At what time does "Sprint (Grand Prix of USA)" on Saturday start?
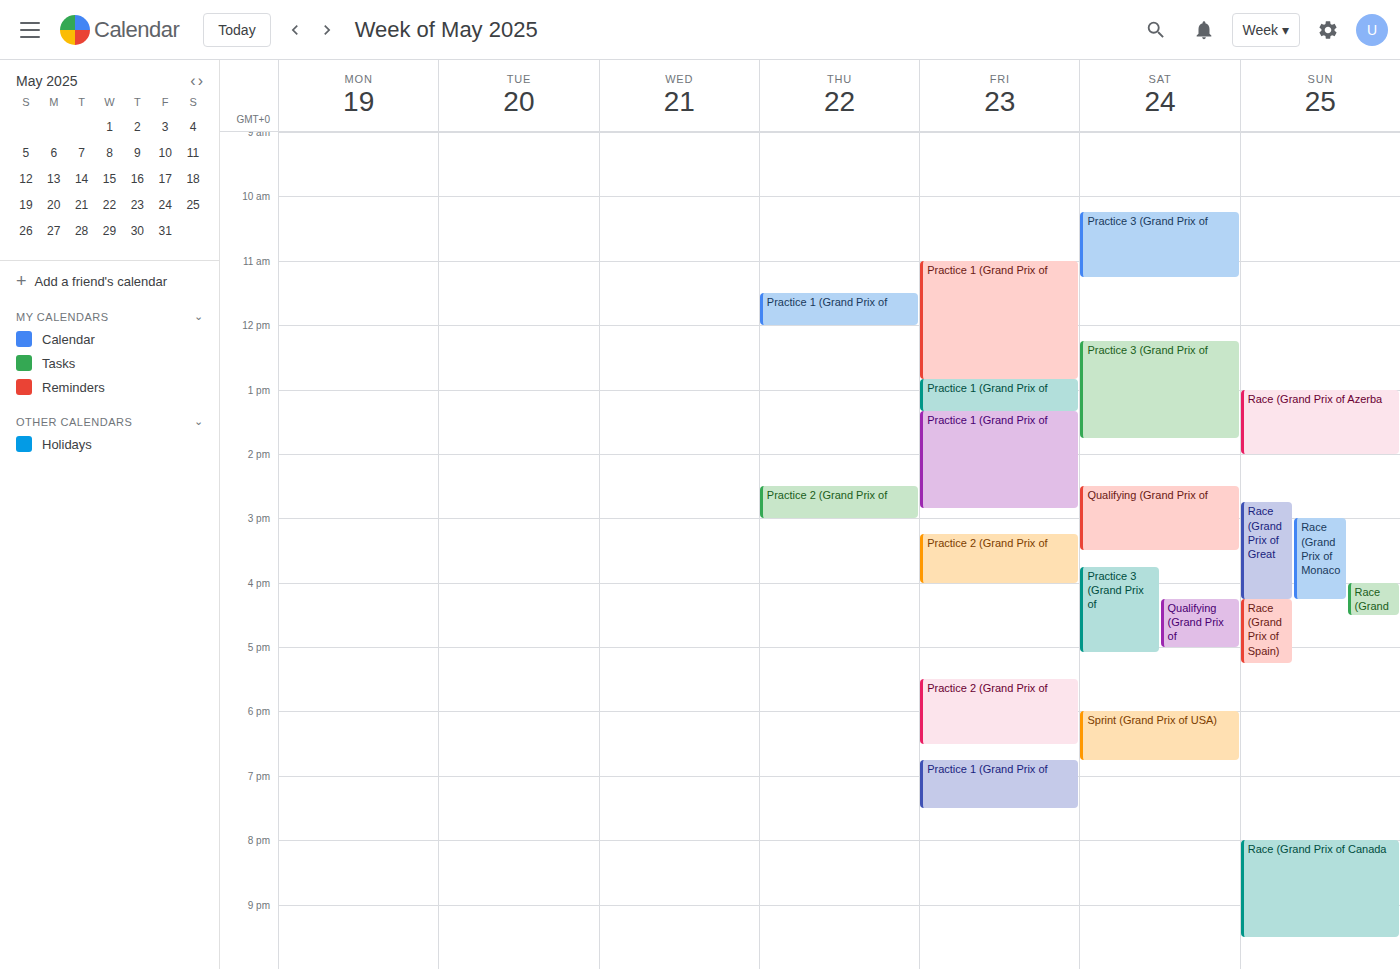
6:00 PM